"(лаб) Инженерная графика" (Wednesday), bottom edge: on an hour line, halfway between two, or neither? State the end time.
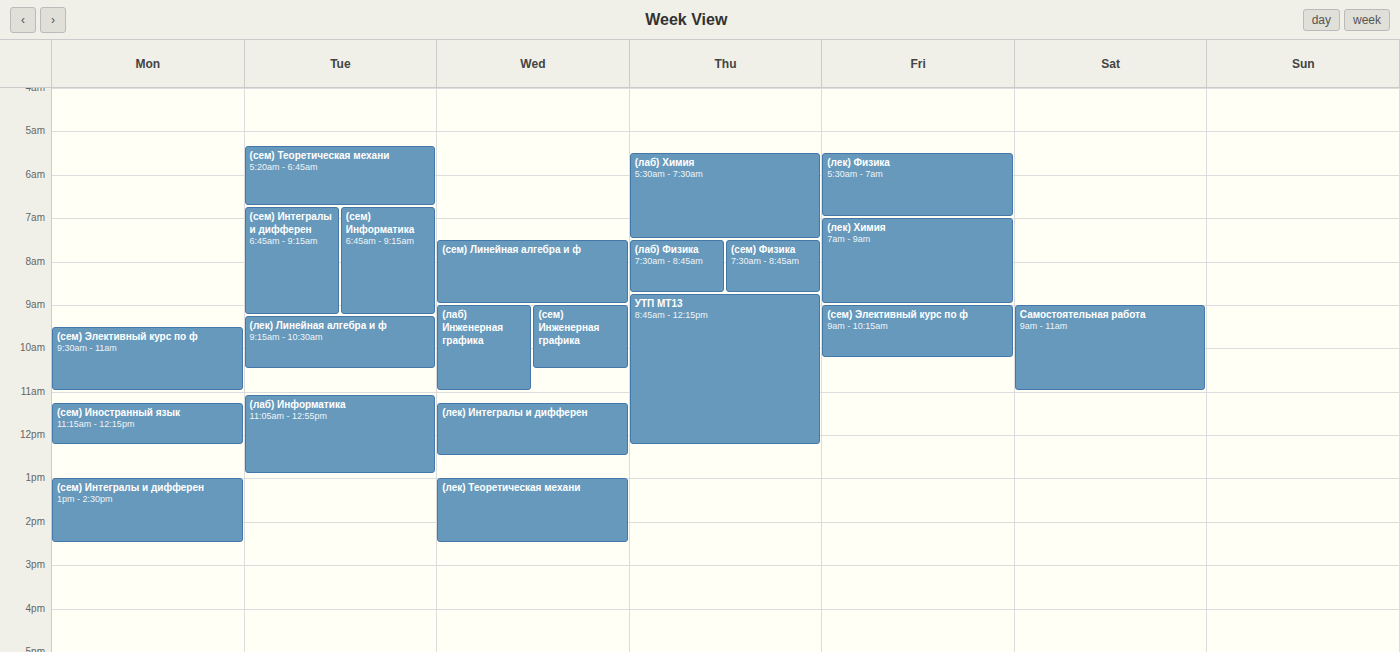
11:00 AM -- exactly on the 11 AM line.